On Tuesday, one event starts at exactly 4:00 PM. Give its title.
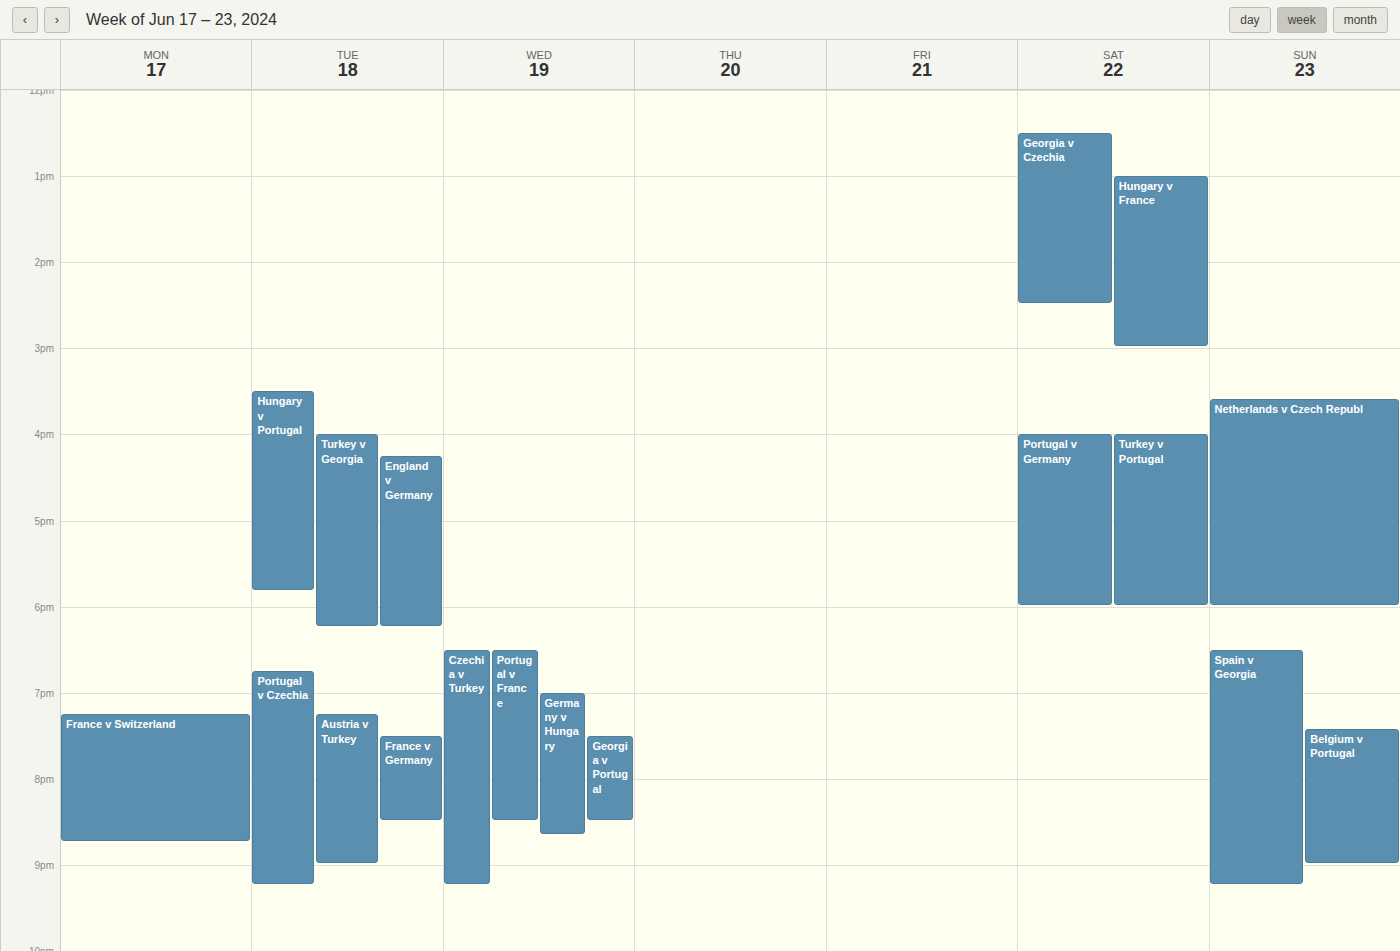
"Turkey v Georgia"